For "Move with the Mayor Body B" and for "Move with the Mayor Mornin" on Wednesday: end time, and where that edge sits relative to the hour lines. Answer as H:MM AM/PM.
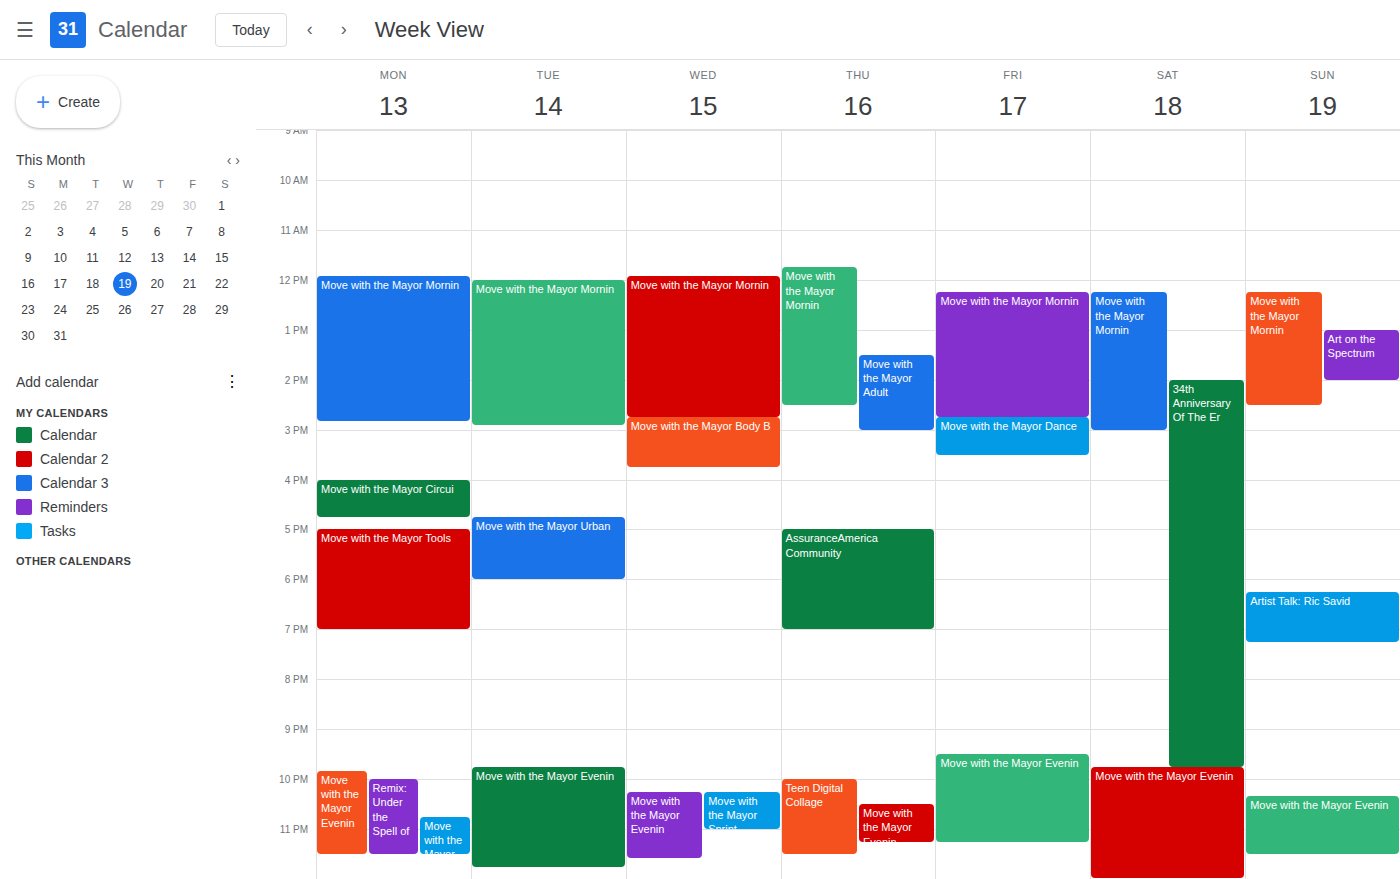
"Move with the Mayor Body B": 3:45 PM, neither: three quarters of the way from the 3 PM line to the 4 PM line. "Move with the Mayor Mornin": 2:45 PM, neither: three quarters of the way from the 2 PM line to the 3 PM line.